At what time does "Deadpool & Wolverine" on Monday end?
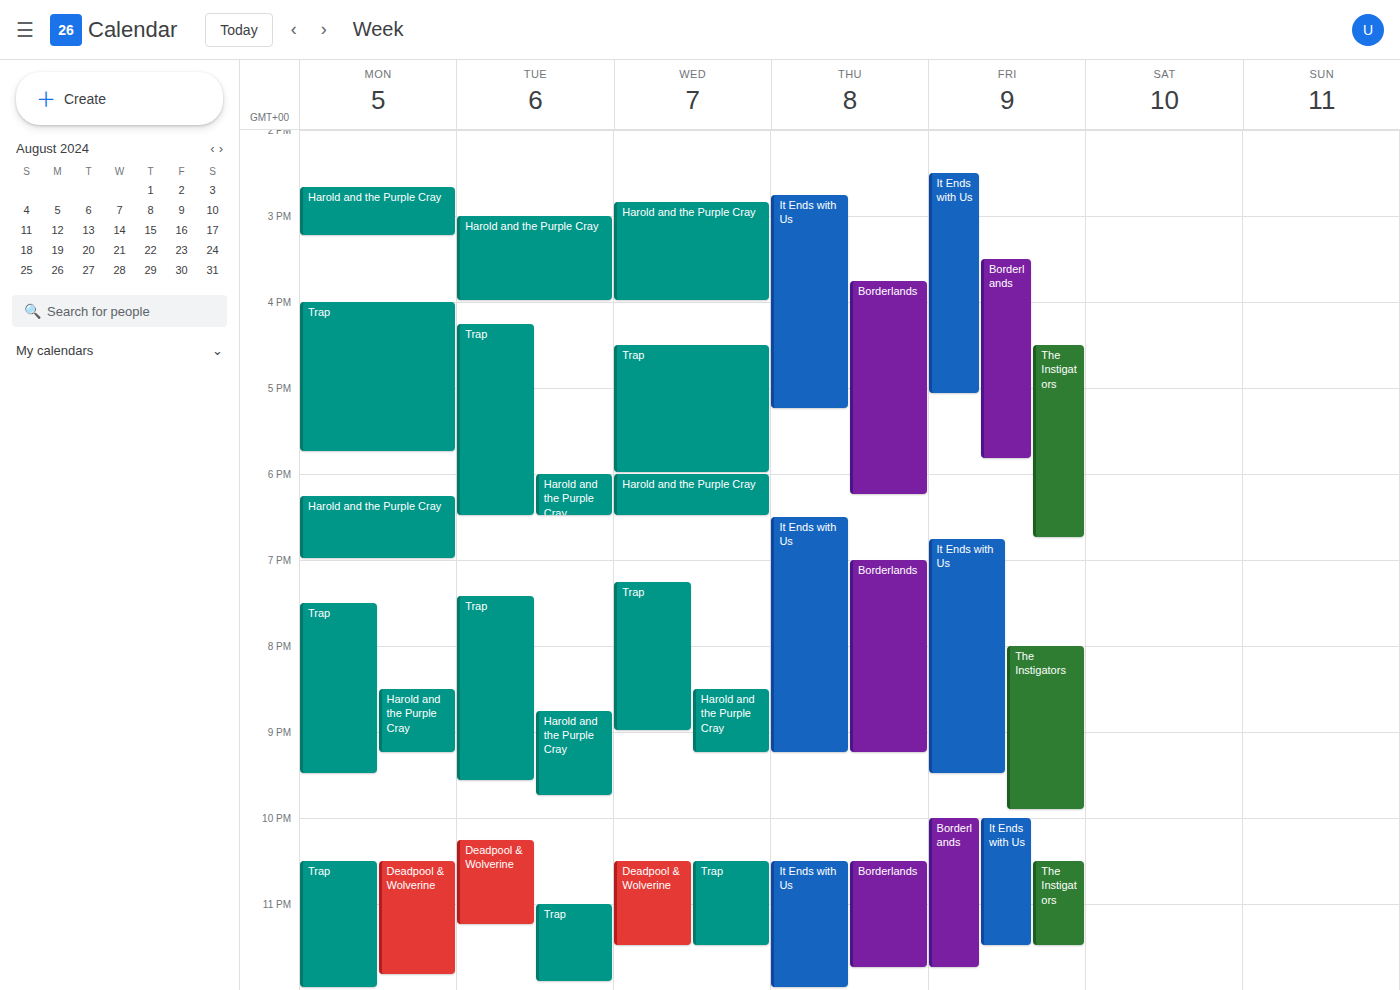
11:50 PM